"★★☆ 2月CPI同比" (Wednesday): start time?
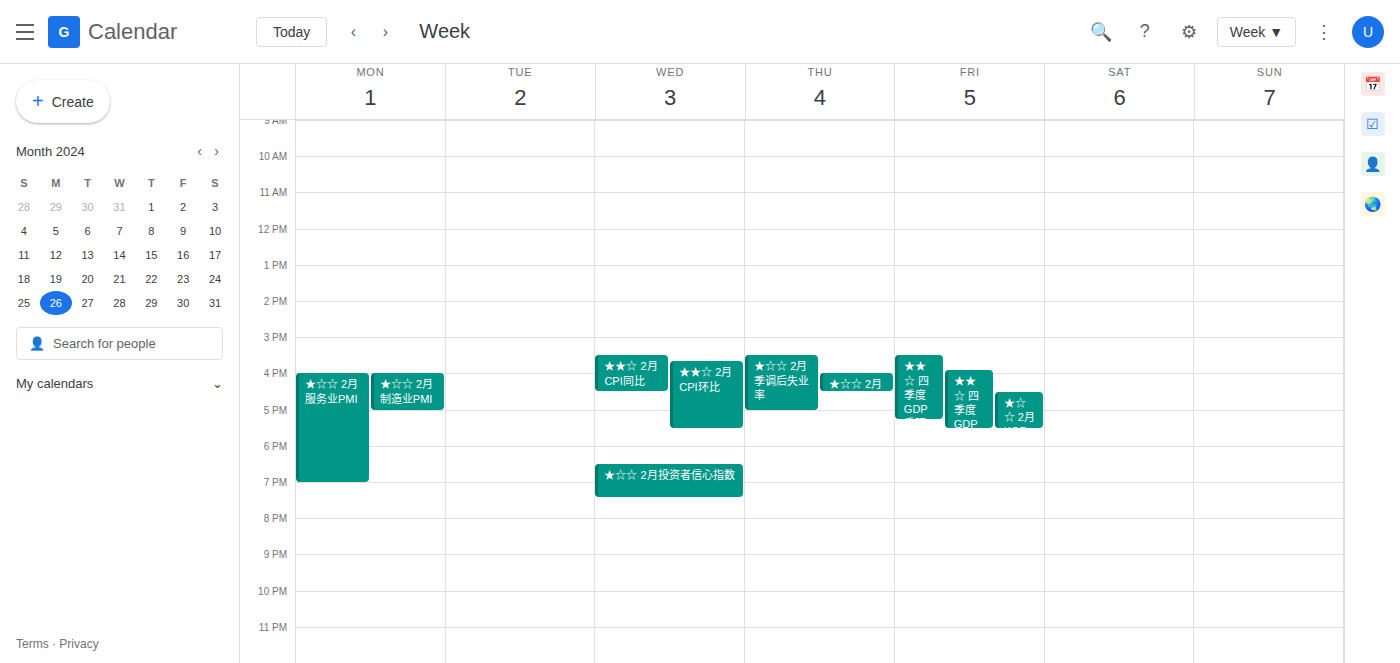
3:30 PM